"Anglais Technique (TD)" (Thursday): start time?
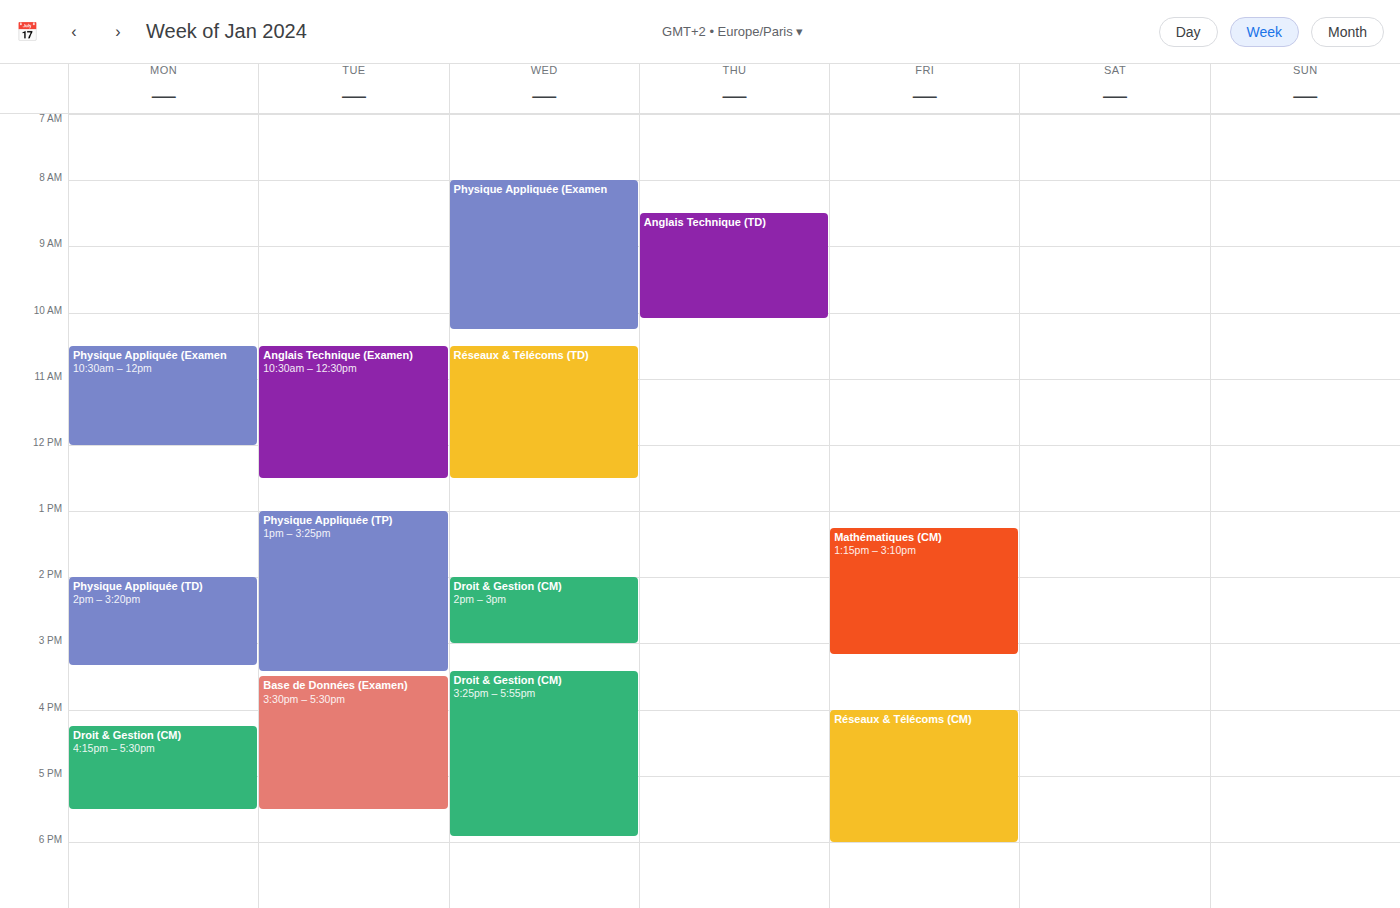
08:30